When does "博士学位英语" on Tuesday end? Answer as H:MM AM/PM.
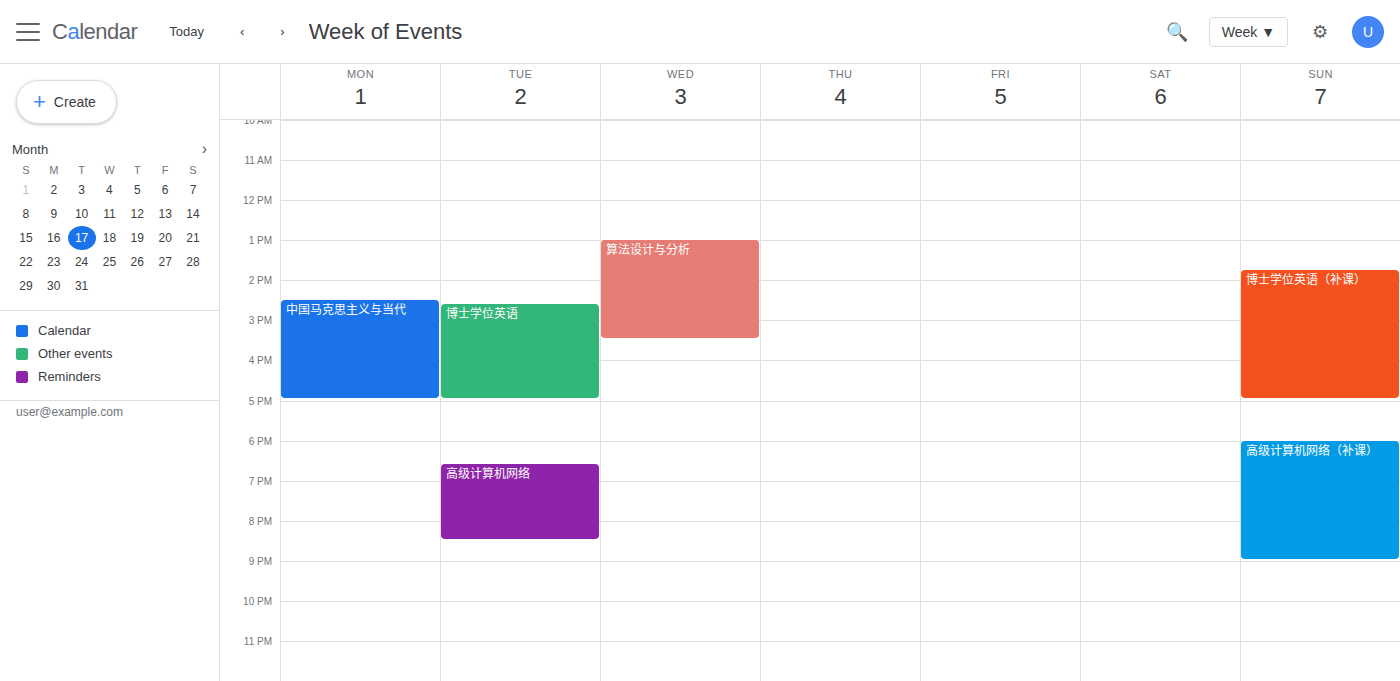
5:00 PM